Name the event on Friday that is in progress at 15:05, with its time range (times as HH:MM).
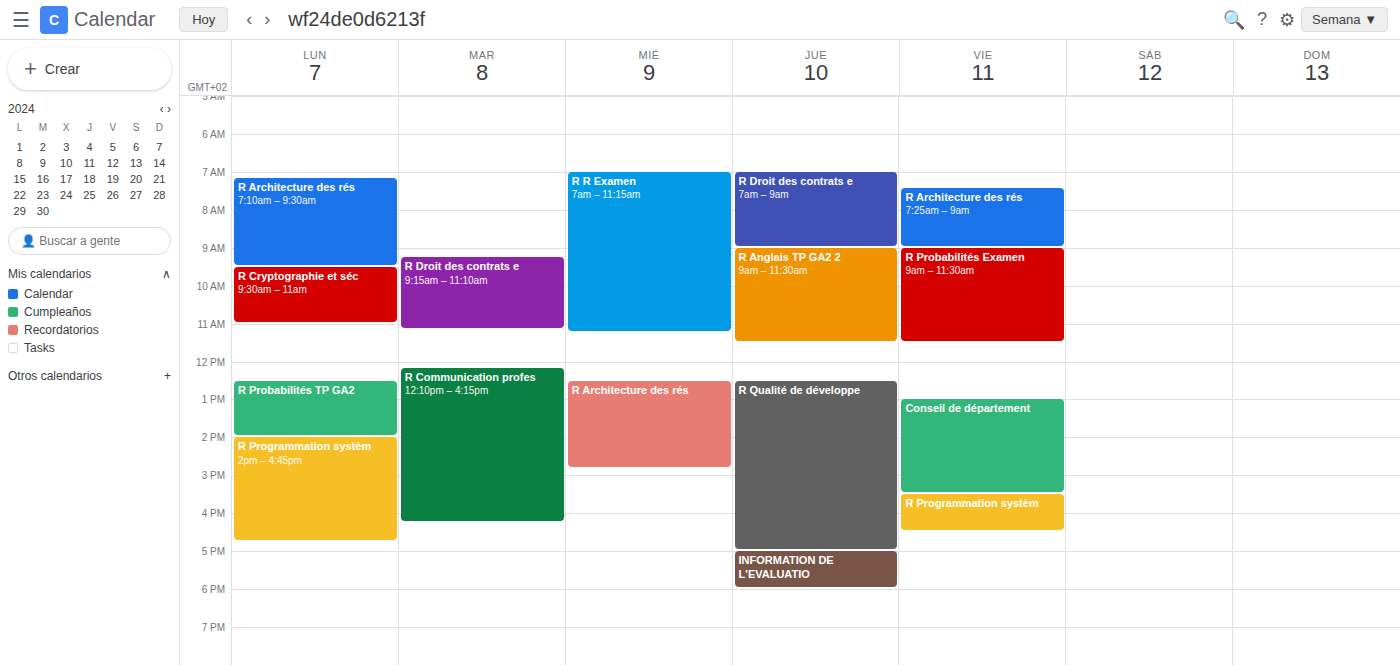
"Conseil de département", 13:00 to 15:30